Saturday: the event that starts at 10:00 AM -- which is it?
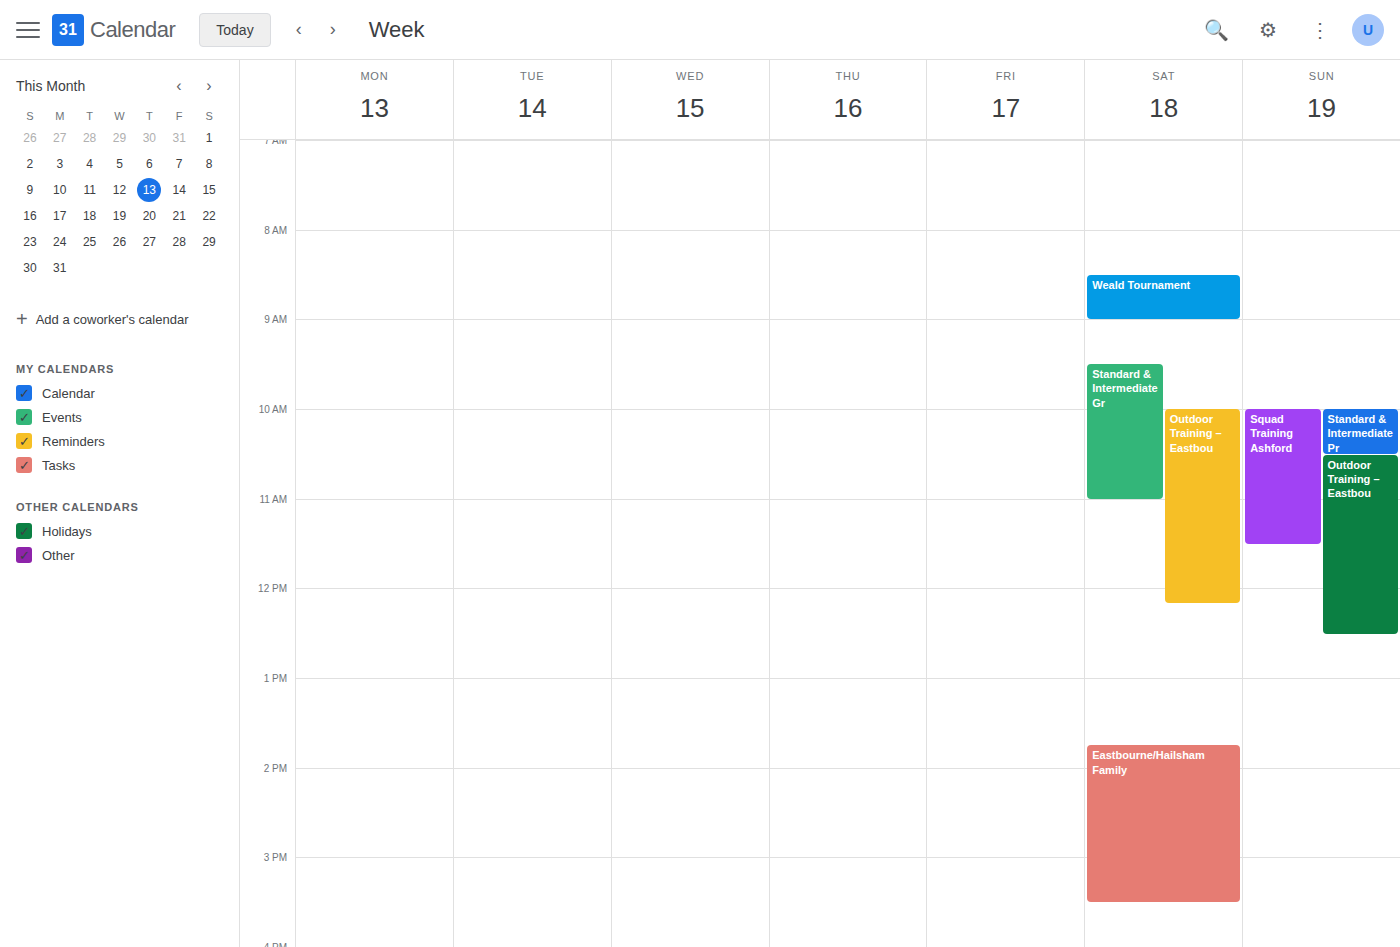
"Outdoor Training – Eastbou"